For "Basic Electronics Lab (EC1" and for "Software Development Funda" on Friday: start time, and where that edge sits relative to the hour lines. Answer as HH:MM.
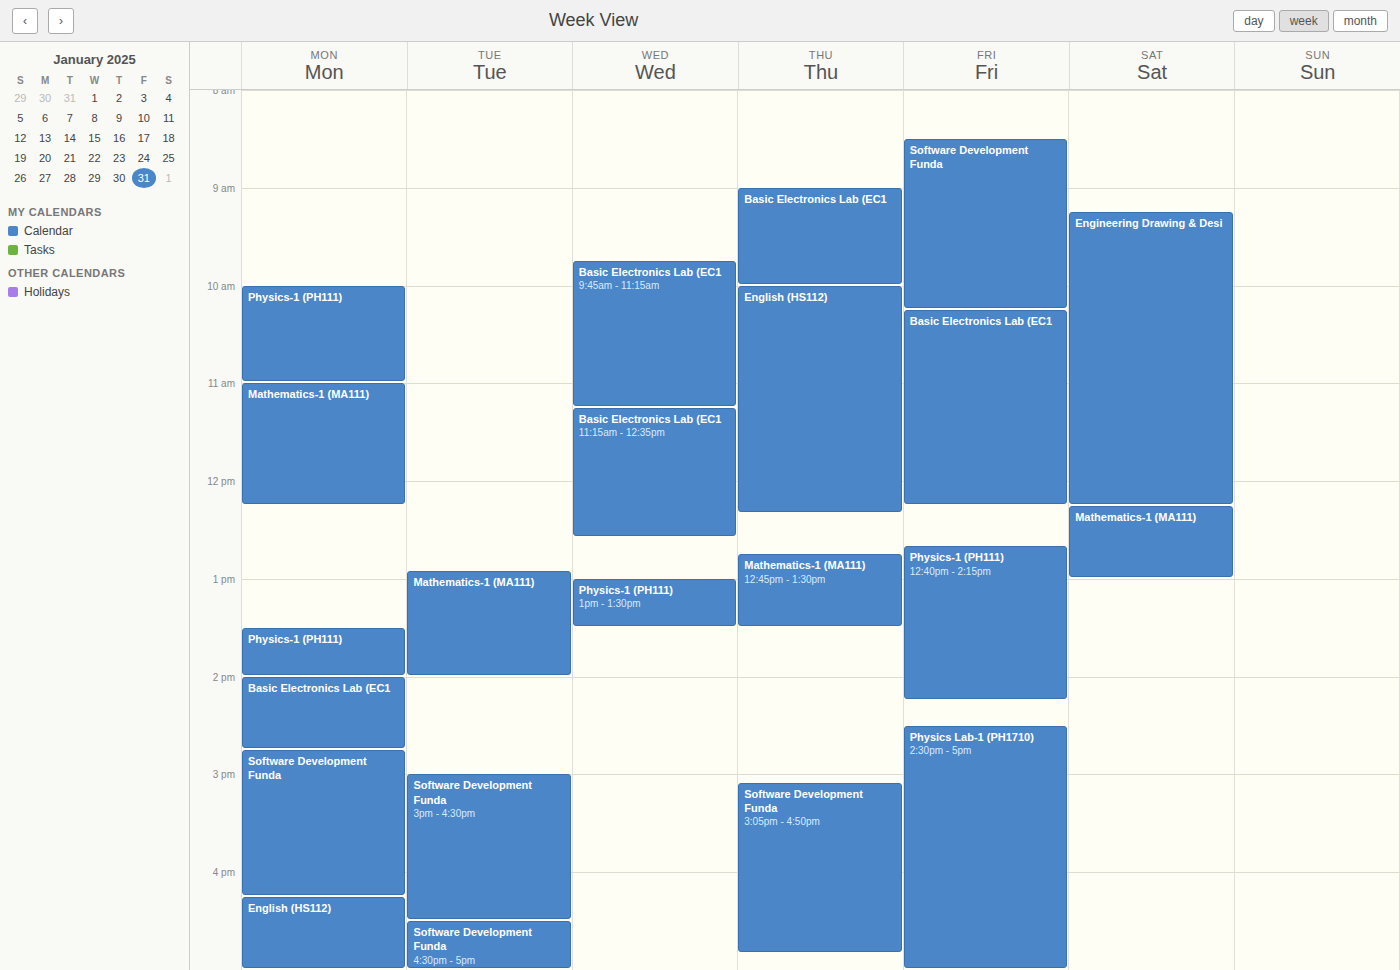
"Basic Electronics Lab (EC1": 10:15, neither: a quarter of the way from the 10:00 line to the 11:00 line. "Software Development Funda": 08:30, halfway between the 08:00 and 09:00 lines.